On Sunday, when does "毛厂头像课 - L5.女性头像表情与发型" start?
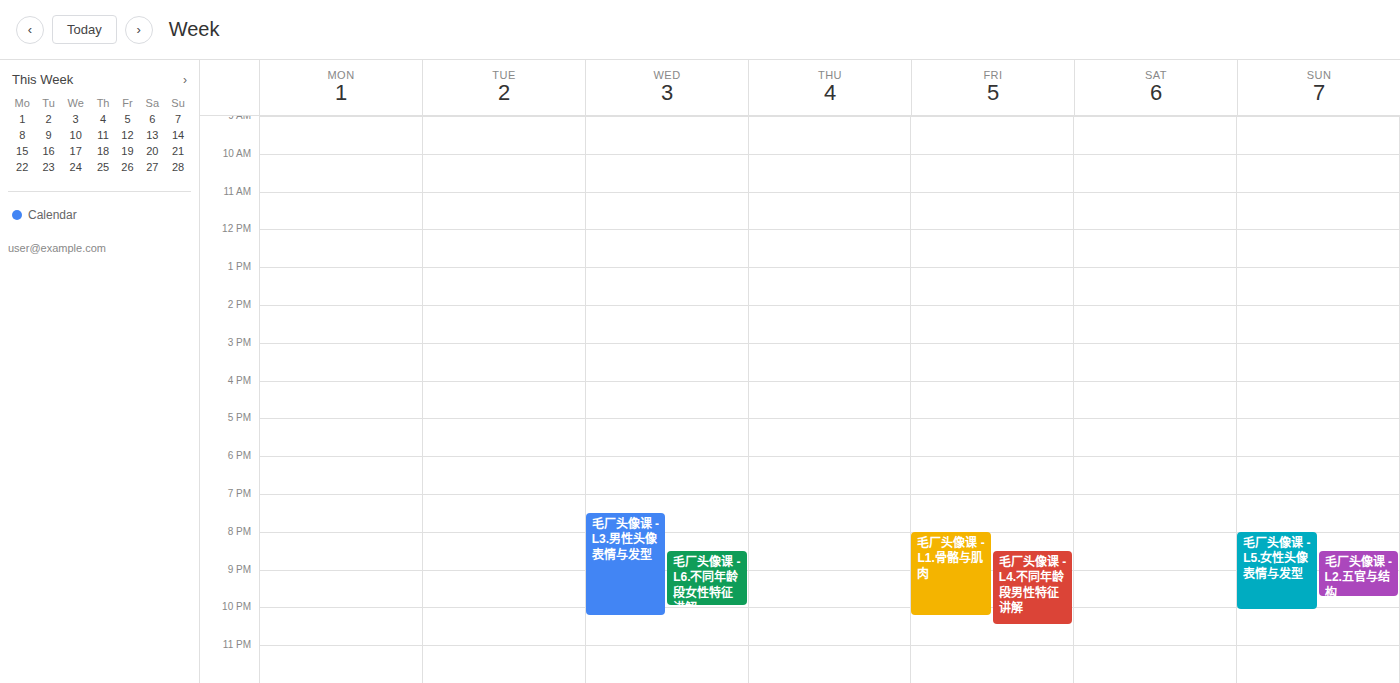
8:00 PM